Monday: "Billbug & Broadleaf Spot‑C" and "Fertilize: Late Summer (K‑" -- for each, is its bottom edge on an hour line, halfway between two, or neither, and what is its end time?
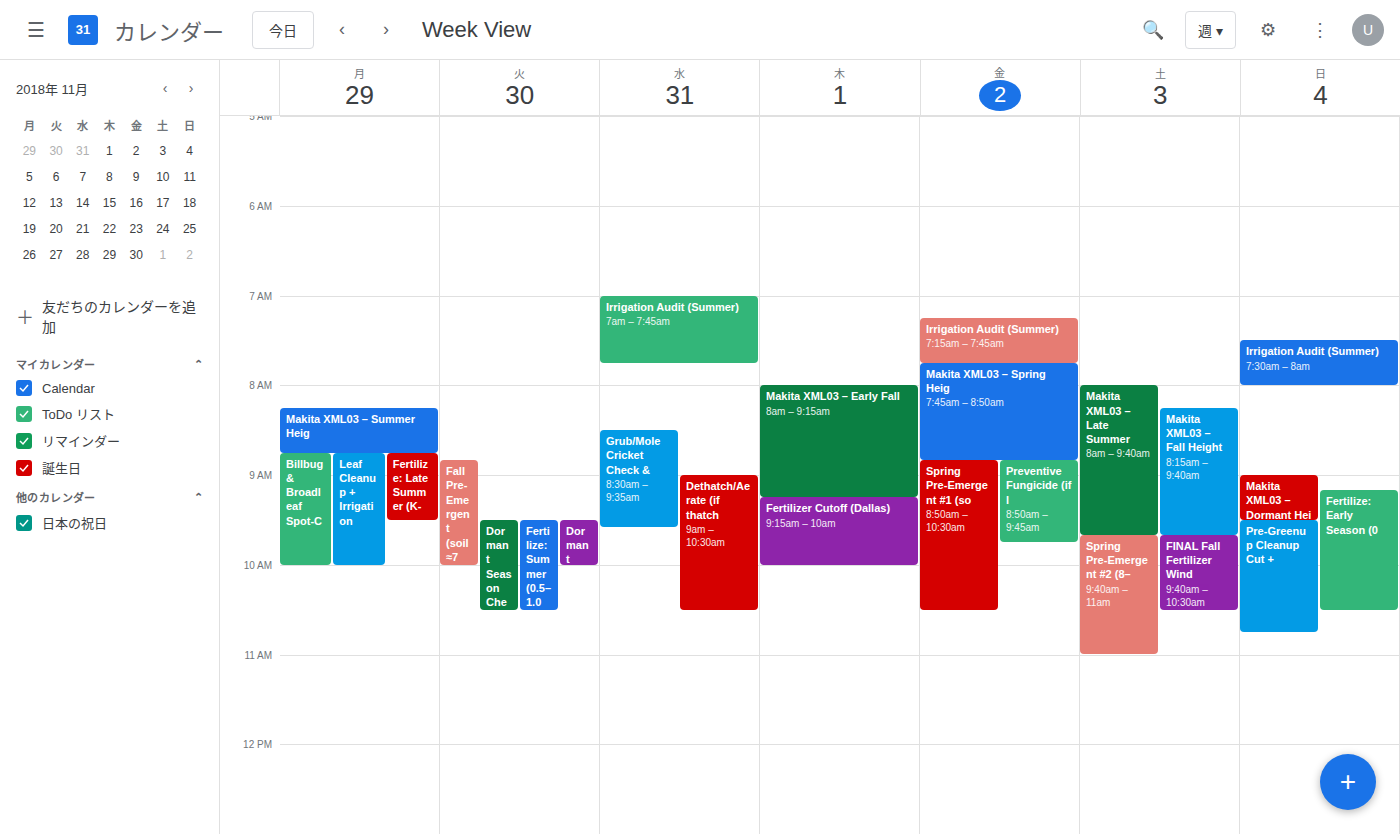
"Billbug & Broadleaf Spot‑C": 10:00 AM, exactly on the 10 AM line. "Fertilize: Late Summer (K‑": 9:30 AM, halfway between the 9 AM and 10 AM lines.